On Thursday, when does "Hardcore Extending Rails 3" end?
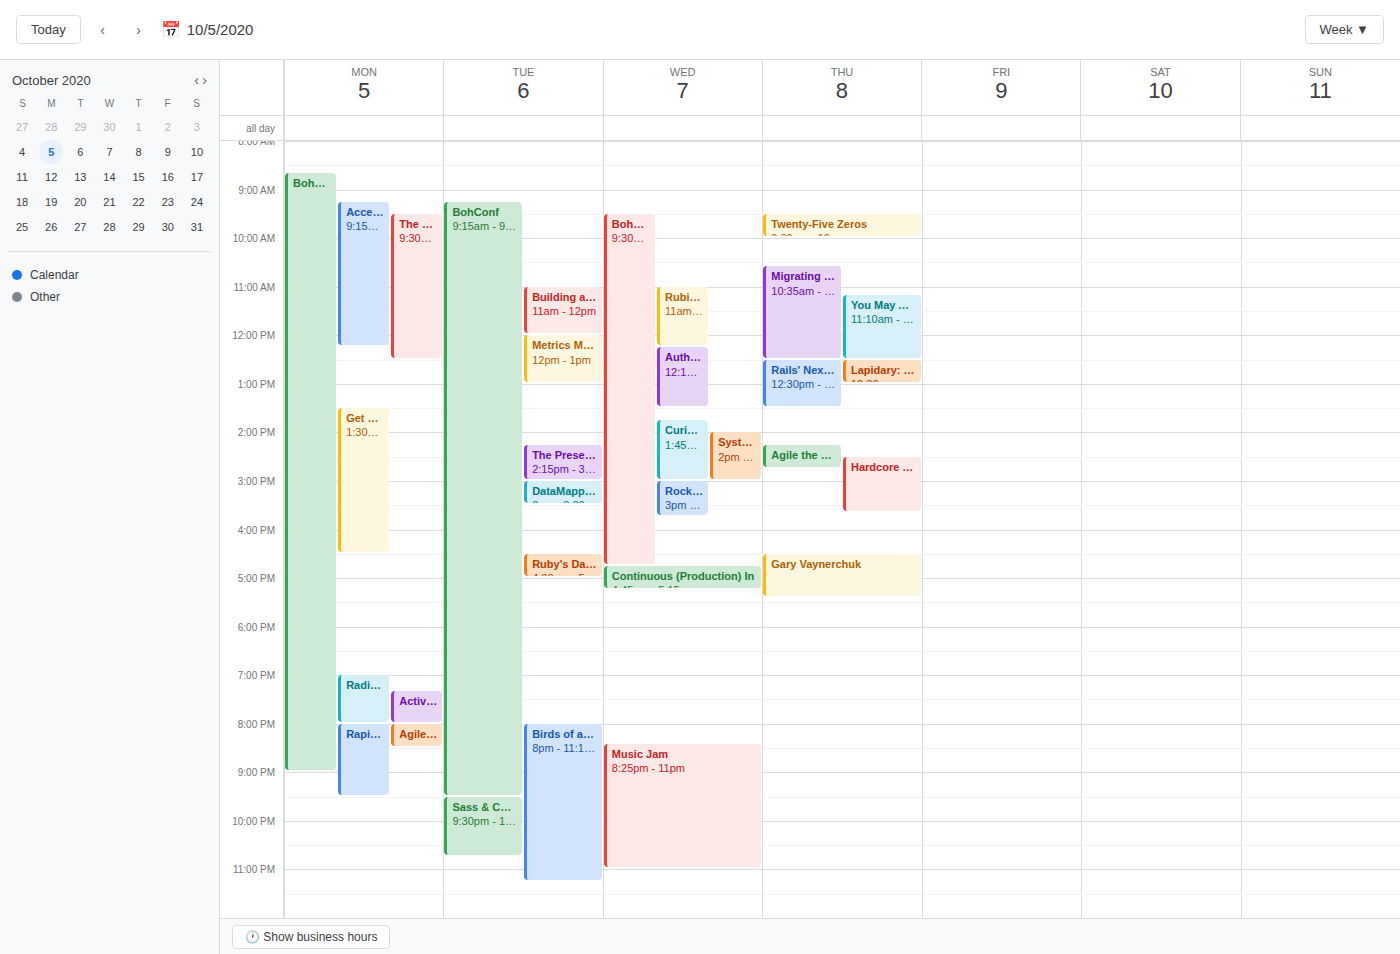
15:40